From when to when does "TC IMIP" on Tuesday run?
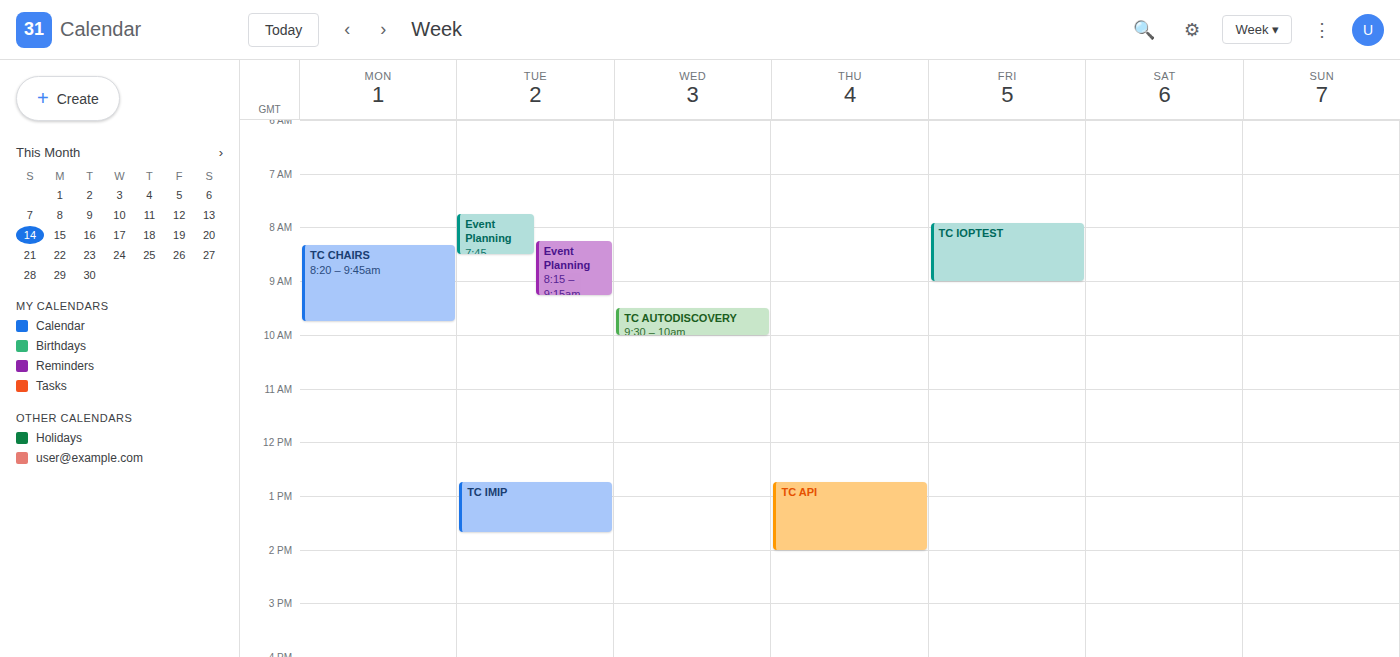
12:45 PM to 1:40 PM